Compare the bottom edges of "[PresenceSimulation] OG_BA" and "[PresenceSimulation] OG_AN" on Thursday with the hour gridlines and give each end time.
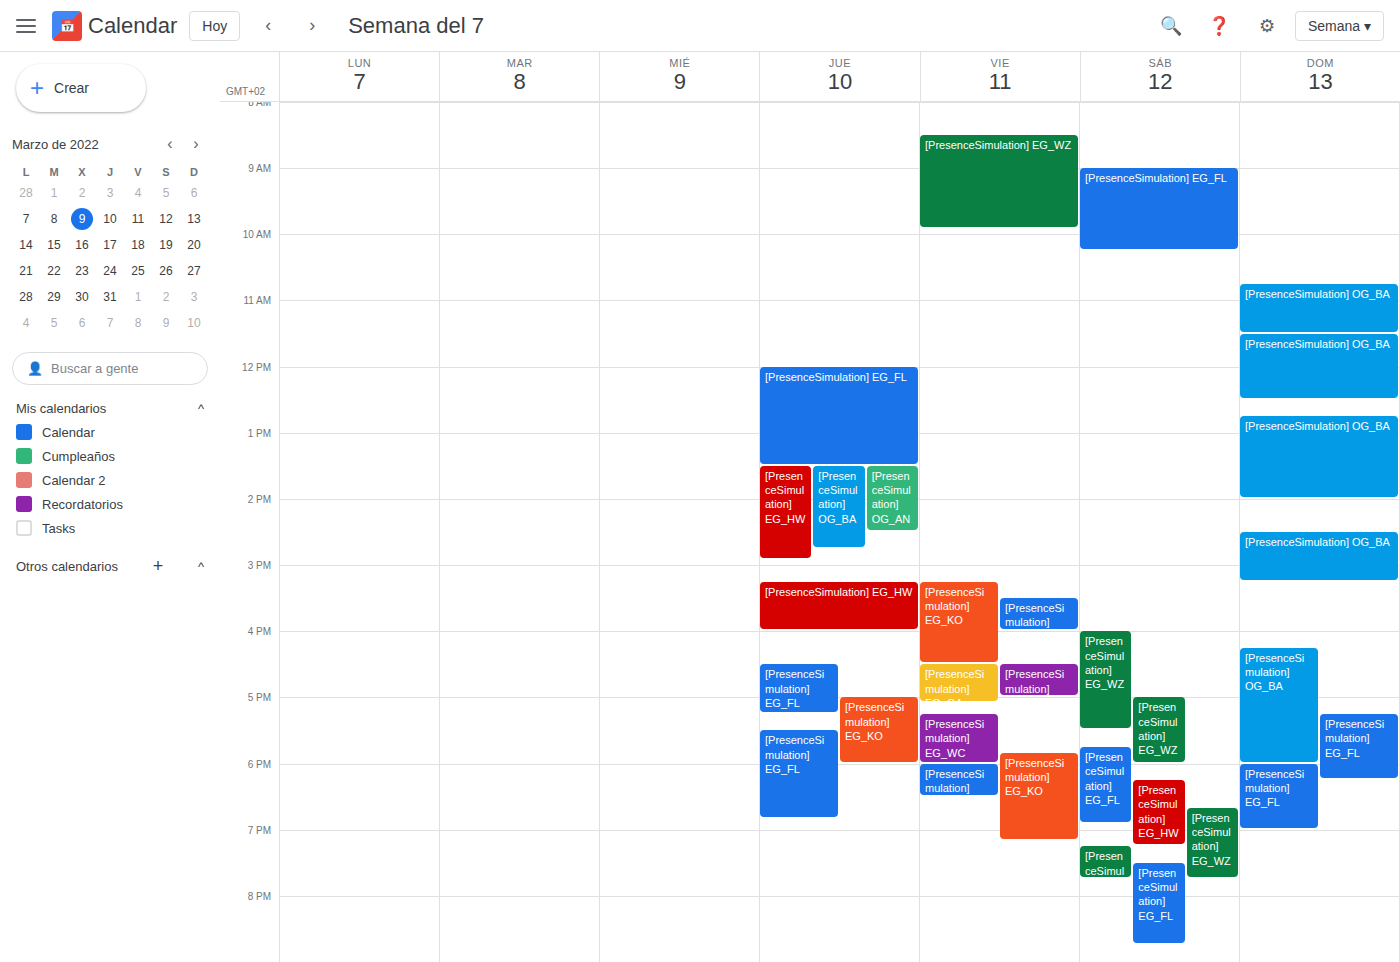
"[PresenceSimulation] OG_BA": 2:45 PM, neither: three quarters of the way from the 2 PM line to the 3 PM line. "[PresenceSimulation] OG_AN": 2:30 PM, halfway between the 2 PM and 3 PM lines.